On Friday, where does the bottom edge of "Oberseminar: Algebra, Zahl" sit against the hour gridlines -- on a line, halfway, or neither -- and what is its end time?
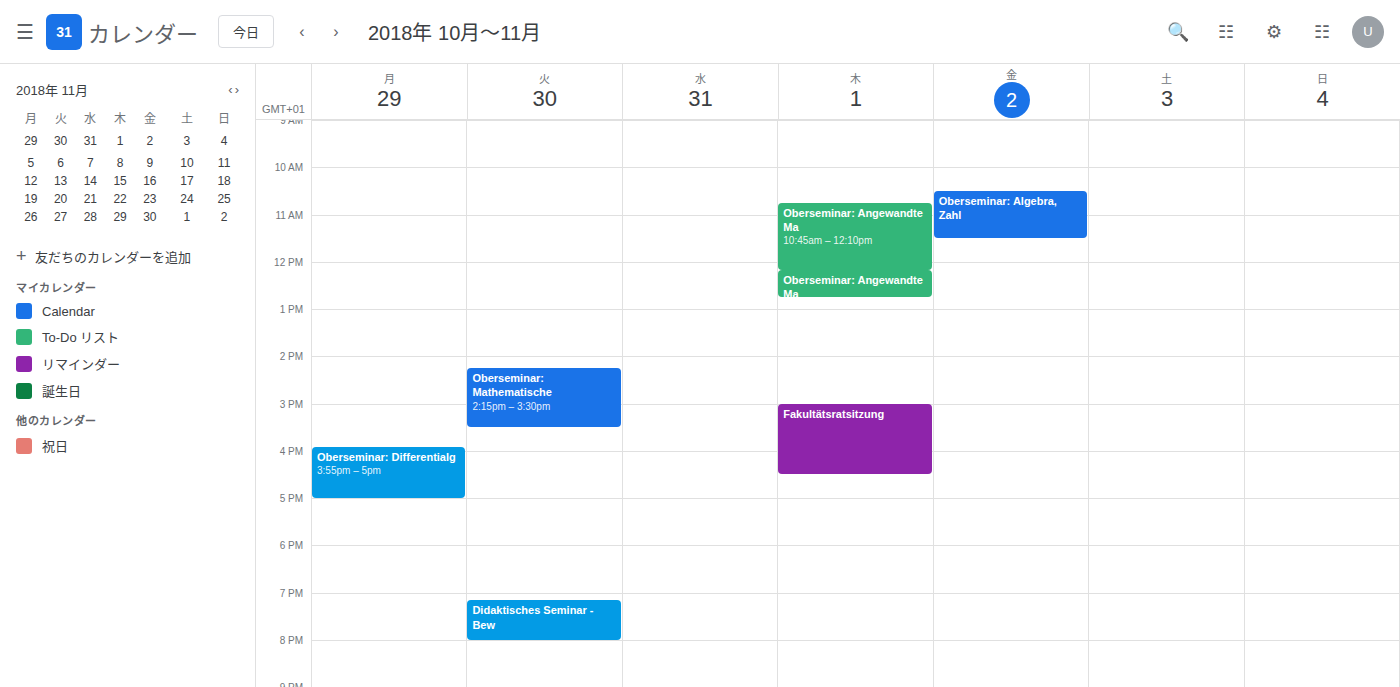
11:30 AM -- halfway between the 11 AM and 12 PM lines.